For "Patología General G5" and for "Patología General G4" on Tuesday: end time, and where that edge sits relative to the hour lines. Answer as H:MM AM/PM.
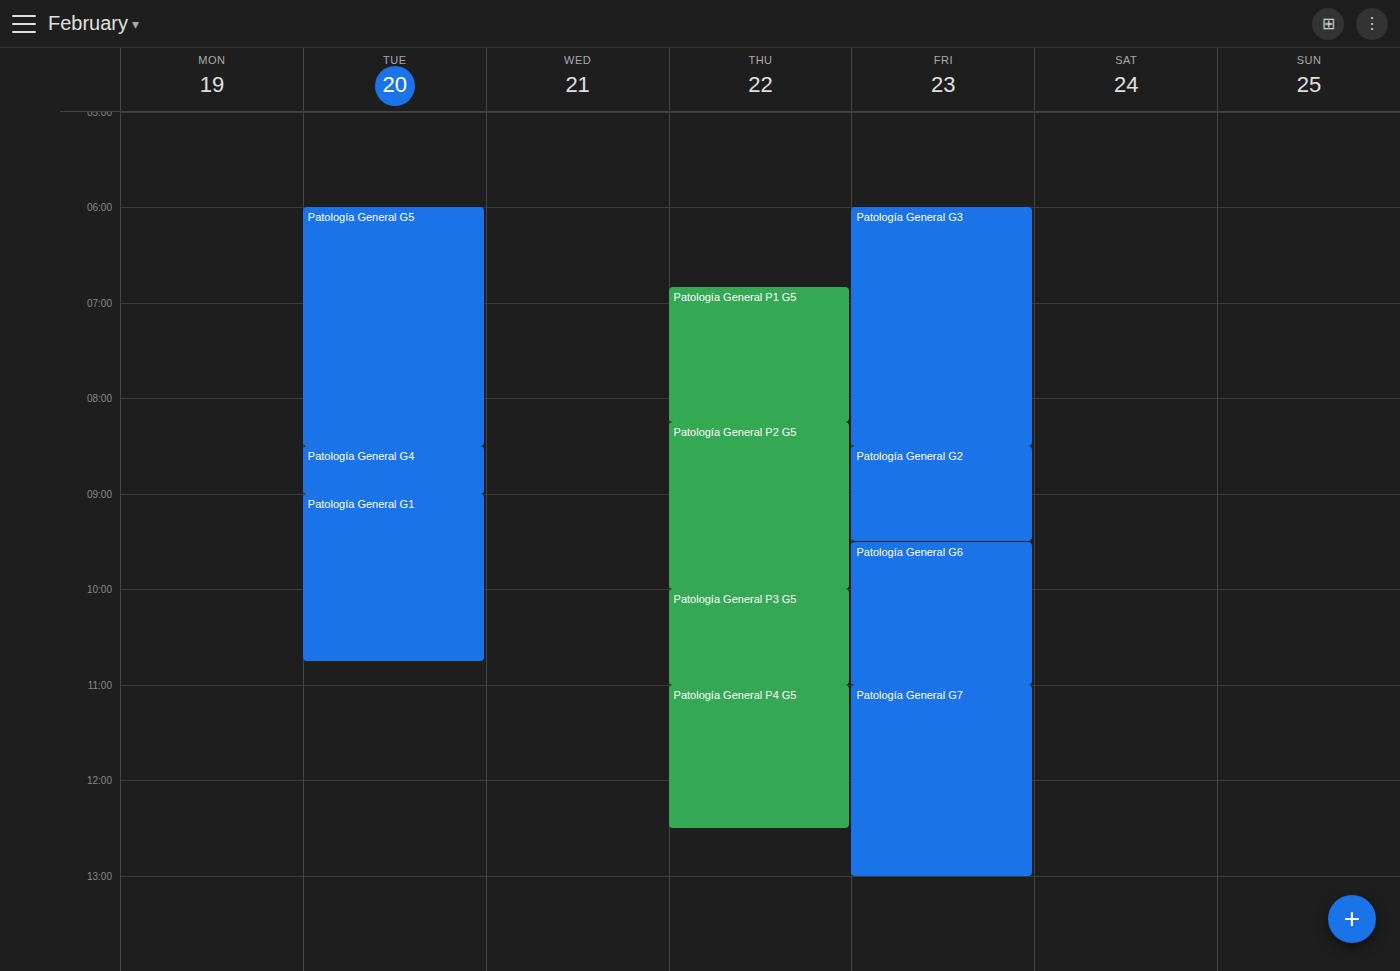
"Patología General G5": 8:30 AM, halfway between the 8 AM and 9 AM lines. "Patología General G4": 9:00 AM, exactly on the 9 AM line.